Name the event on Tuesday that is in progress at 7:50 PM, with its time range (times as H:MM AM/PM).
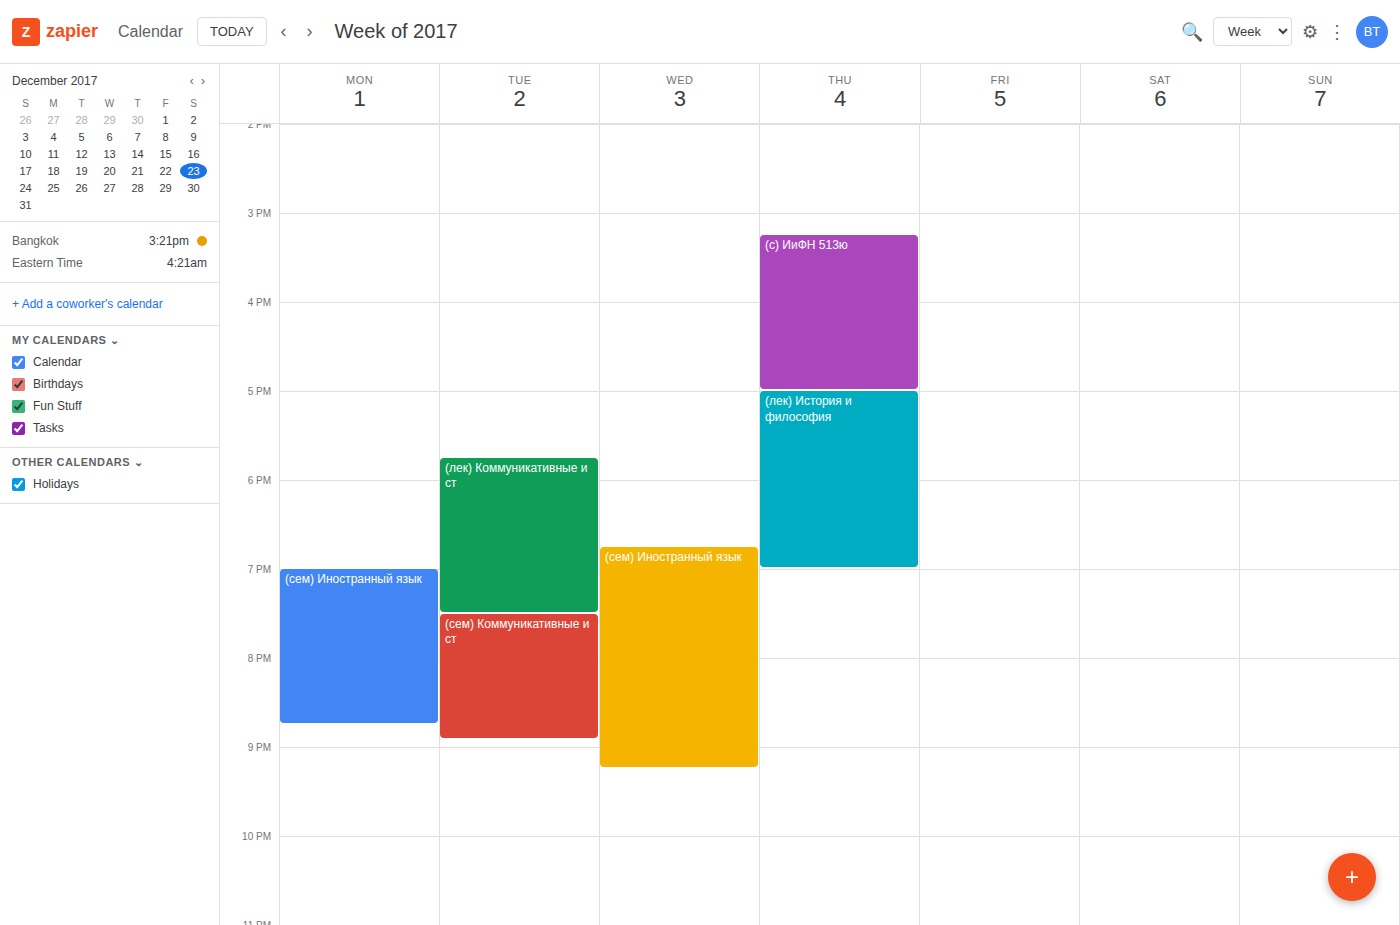
"(сем) Коммуникативные и ст", 7:30 PM to 8:55 PM